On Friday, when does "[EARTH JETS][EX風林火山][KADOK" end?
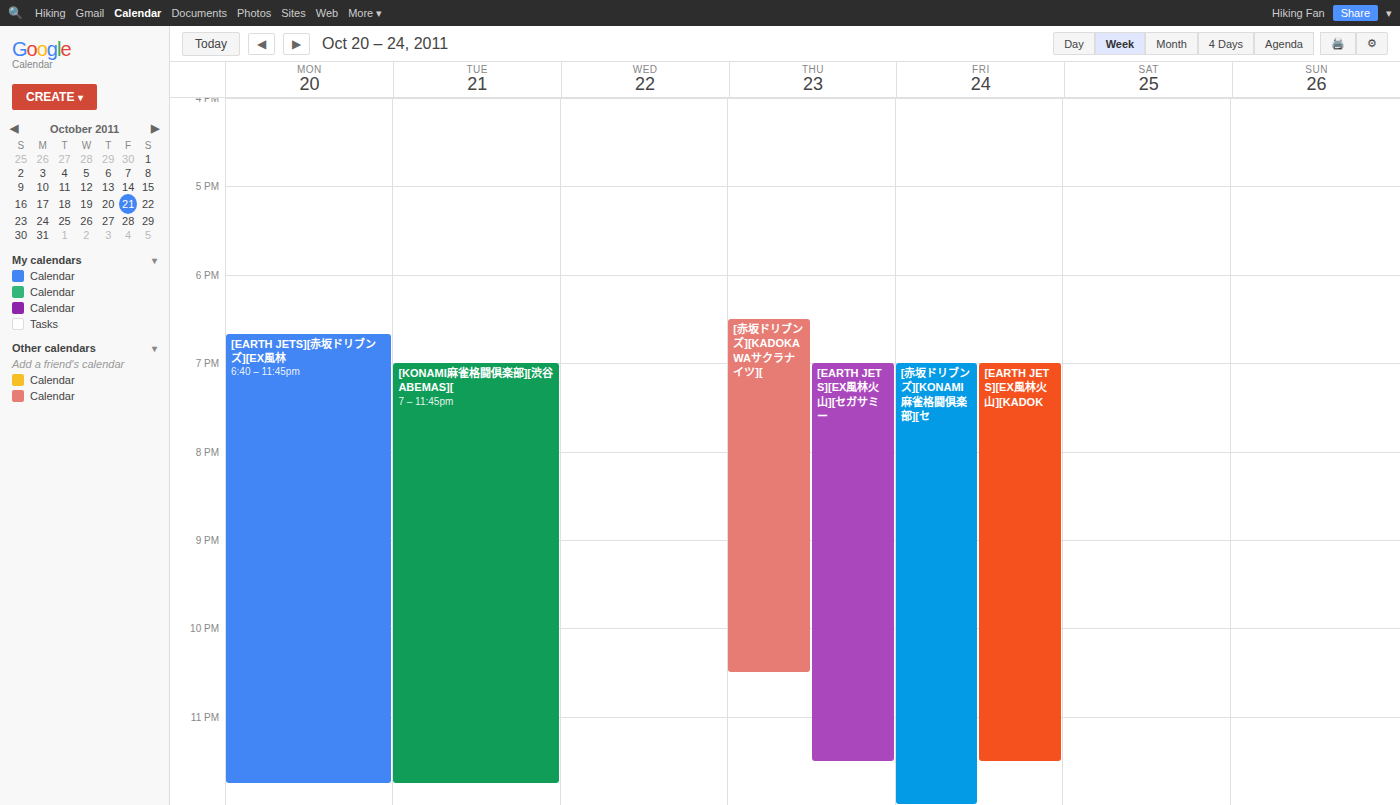
11:30 PM